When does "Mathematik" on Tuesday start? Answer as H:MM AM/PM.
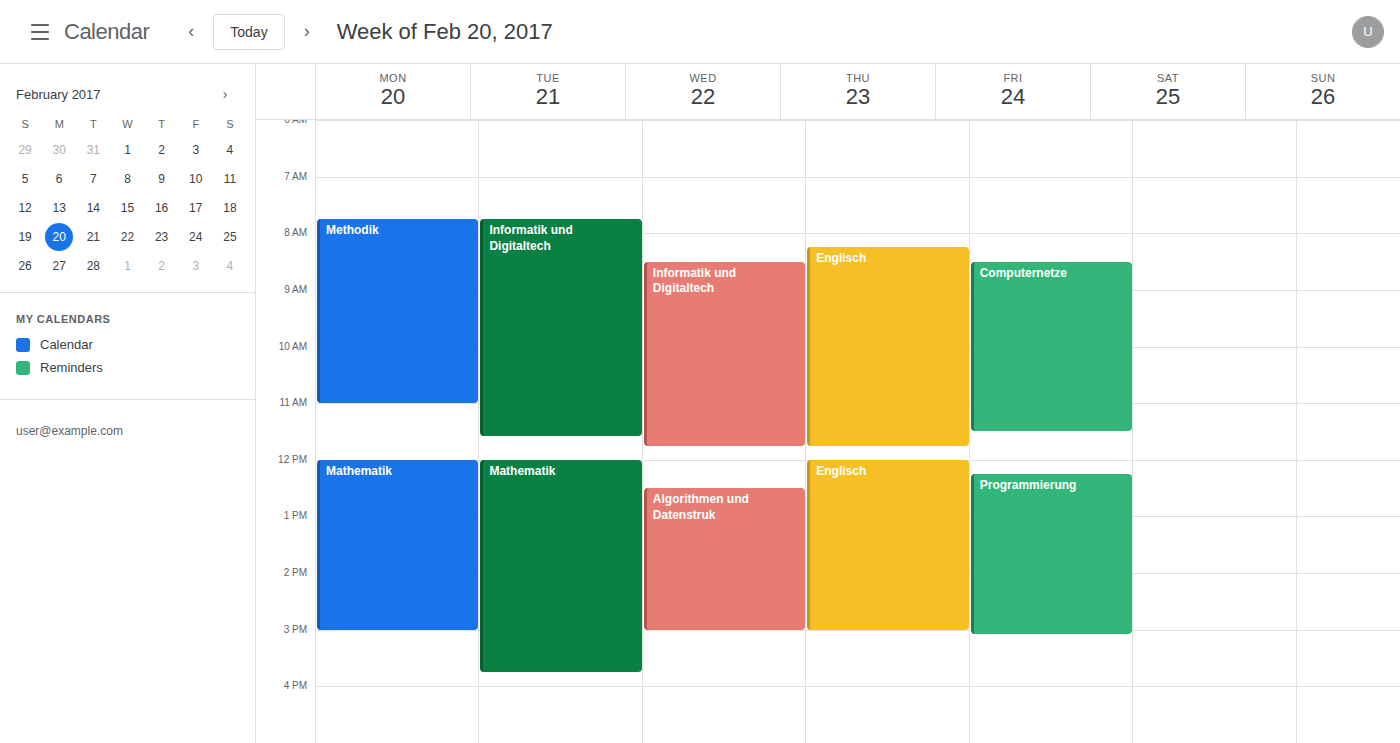
12:00 PM